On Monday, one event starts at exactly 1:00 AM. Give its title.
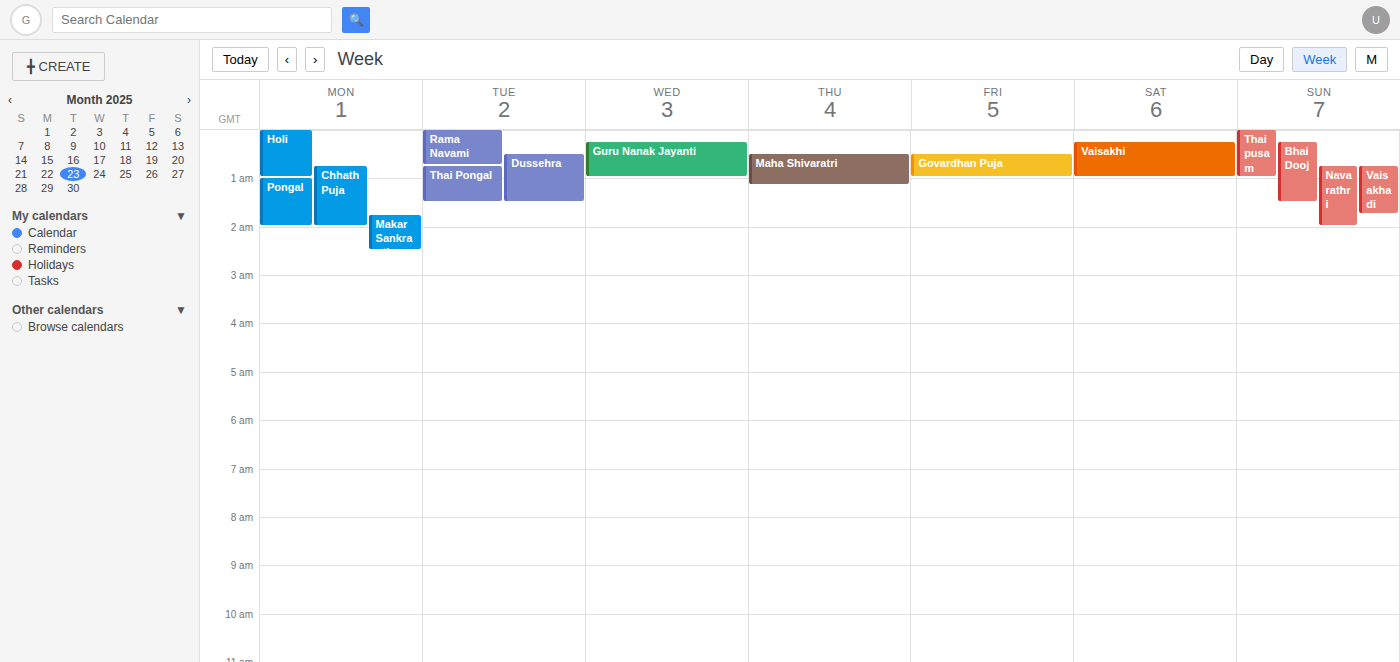
"Pongal"